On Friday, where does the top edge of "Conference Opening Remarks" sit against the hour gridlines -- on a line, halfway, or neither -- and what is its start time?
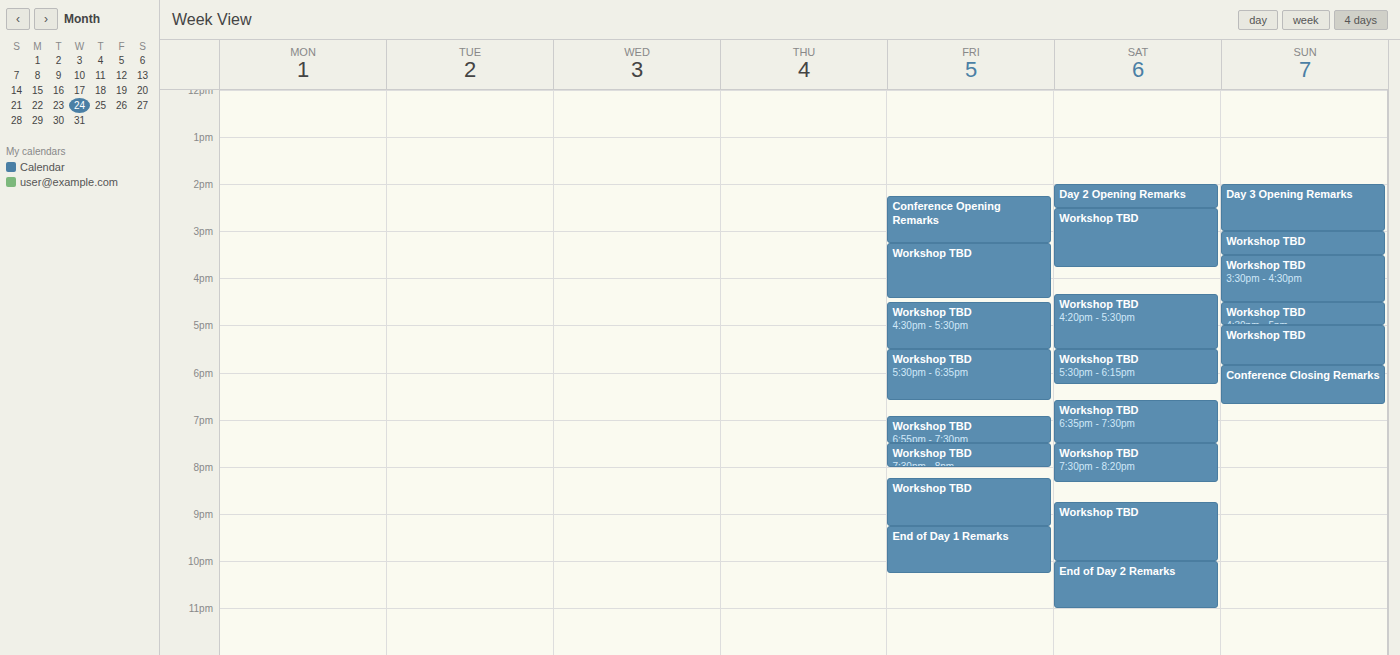
2:15 PM -- neither: a quarter of the way from the 2 PM line to the 3 PM line.